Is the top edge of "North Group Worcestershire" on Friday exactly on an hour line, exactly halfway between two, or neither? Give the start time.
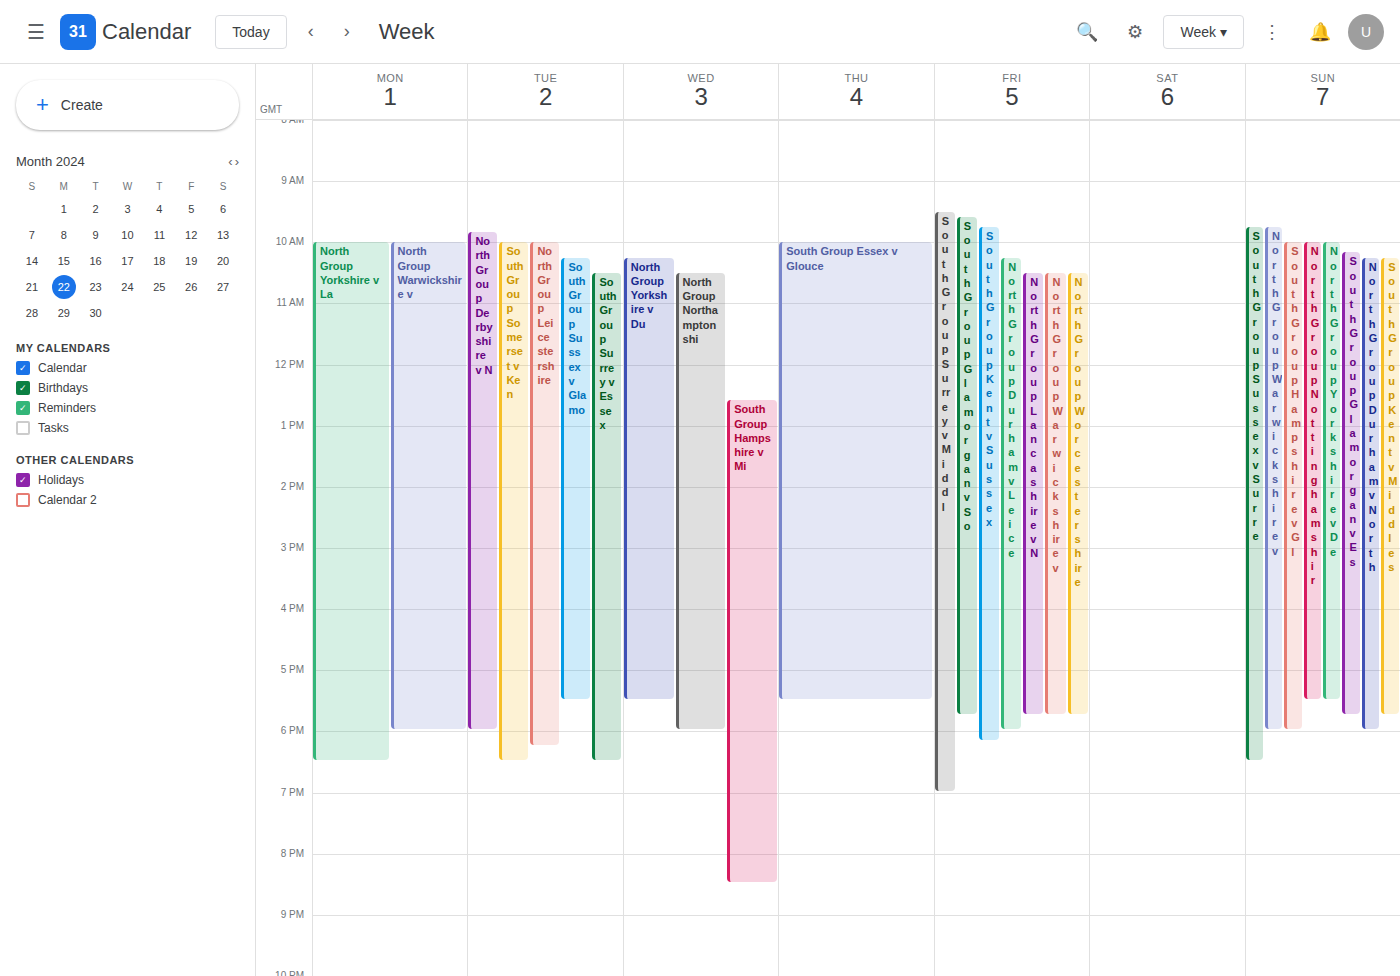
10:30 -- halfway between the 10:00 and 11:00 lines.